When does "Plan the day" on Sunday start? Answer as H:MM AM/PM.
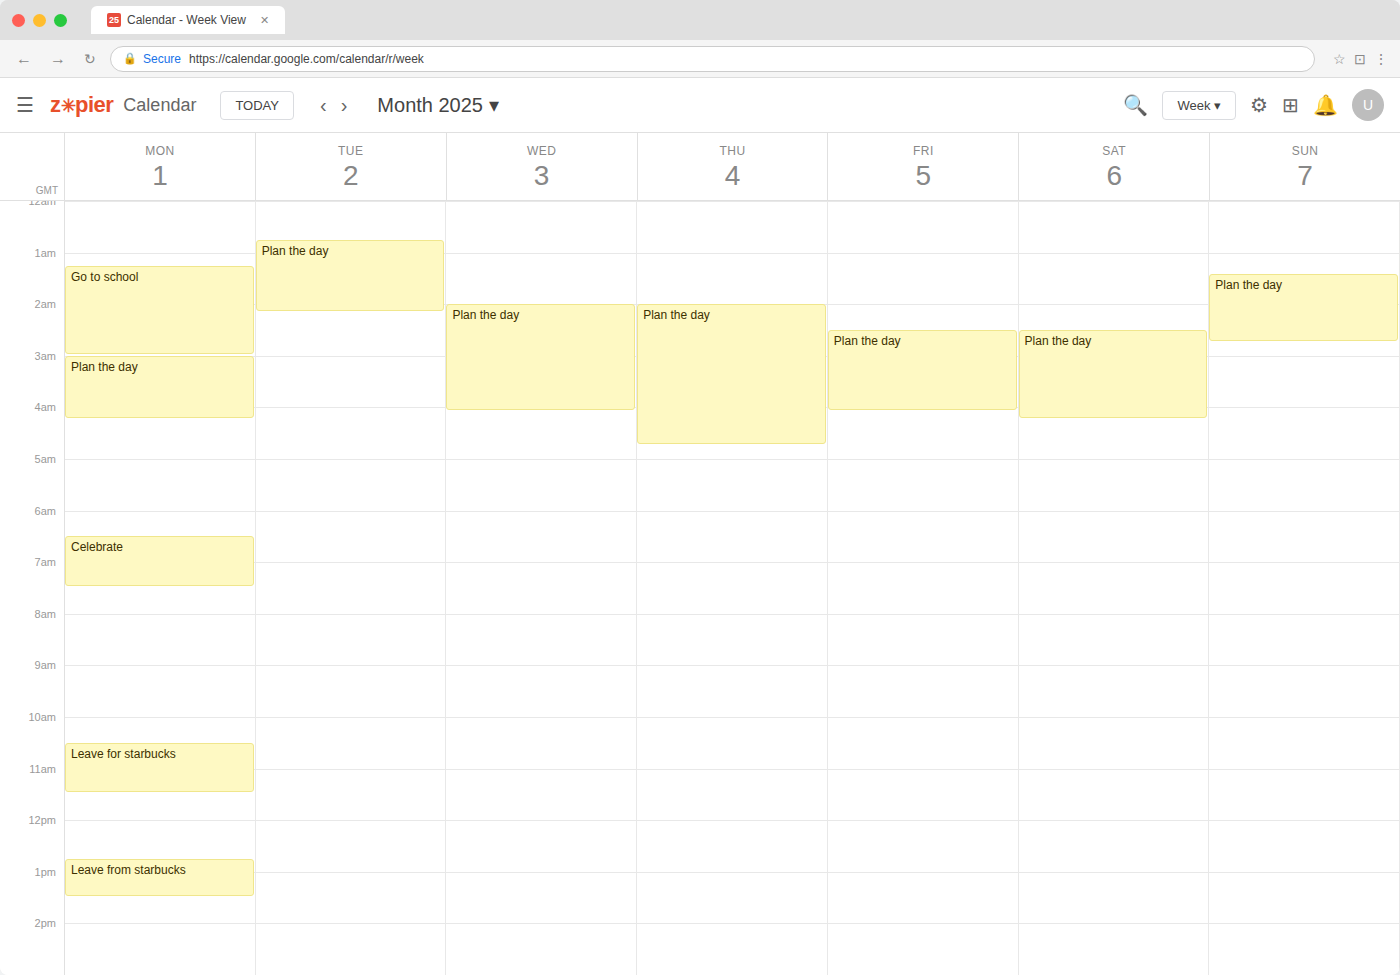
1:25 AM